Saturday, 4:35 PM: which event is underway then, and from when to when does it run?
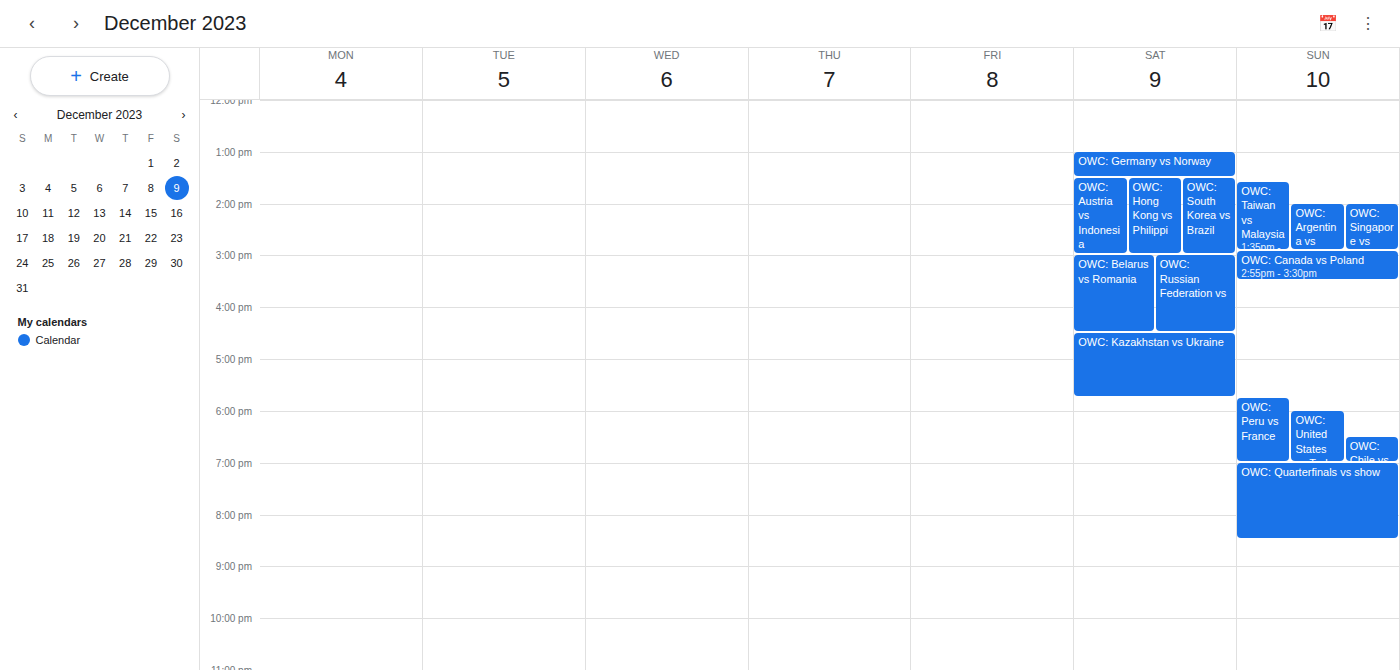
"OWC: Kazakhstan vs Ukraine", 4:30 PM to 5:45 PM